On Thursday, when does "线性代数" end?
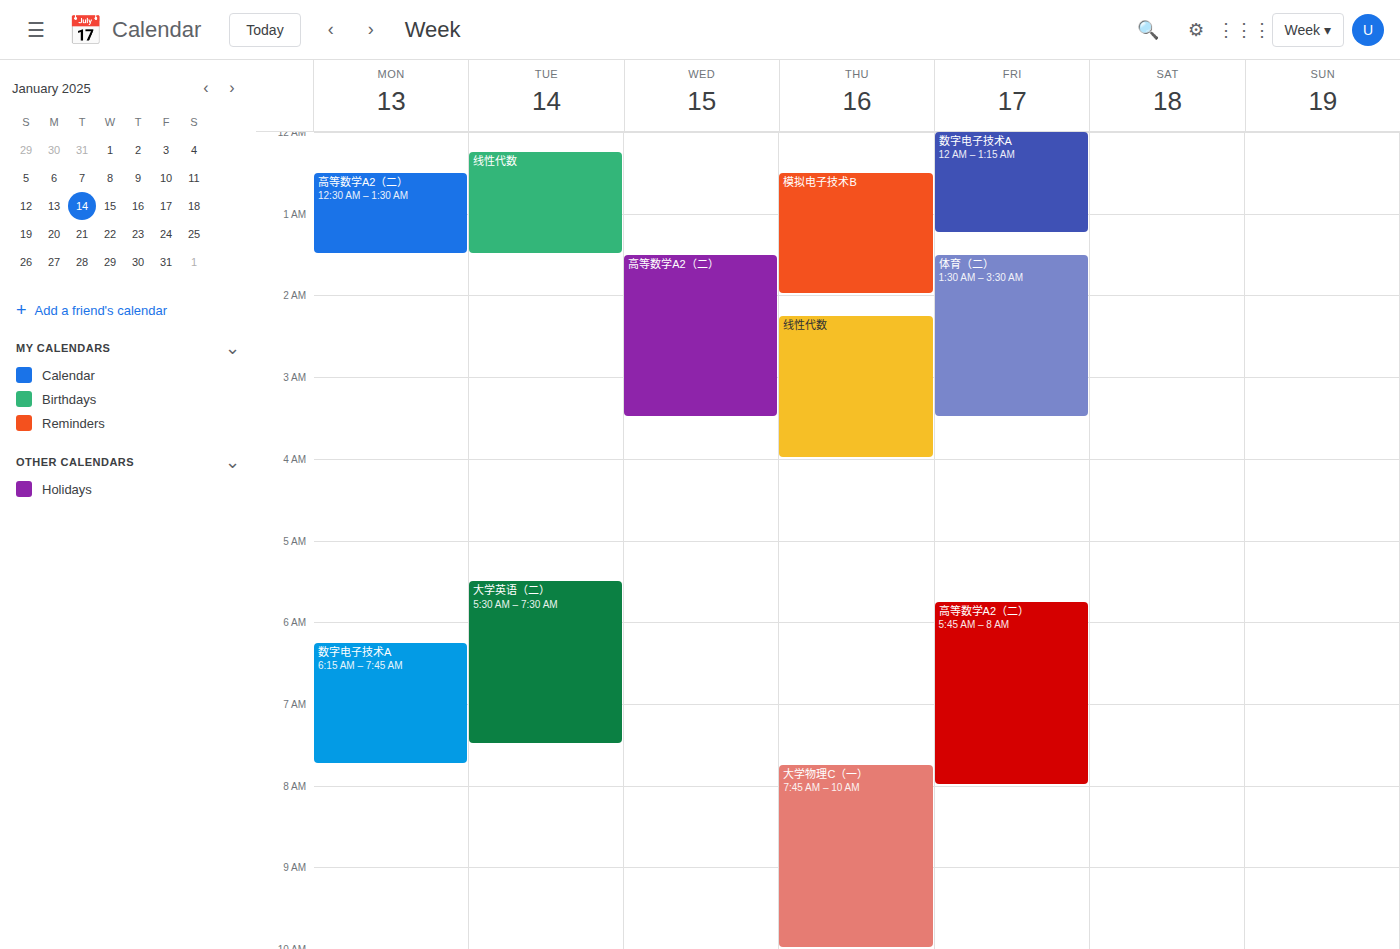
4:00 AM